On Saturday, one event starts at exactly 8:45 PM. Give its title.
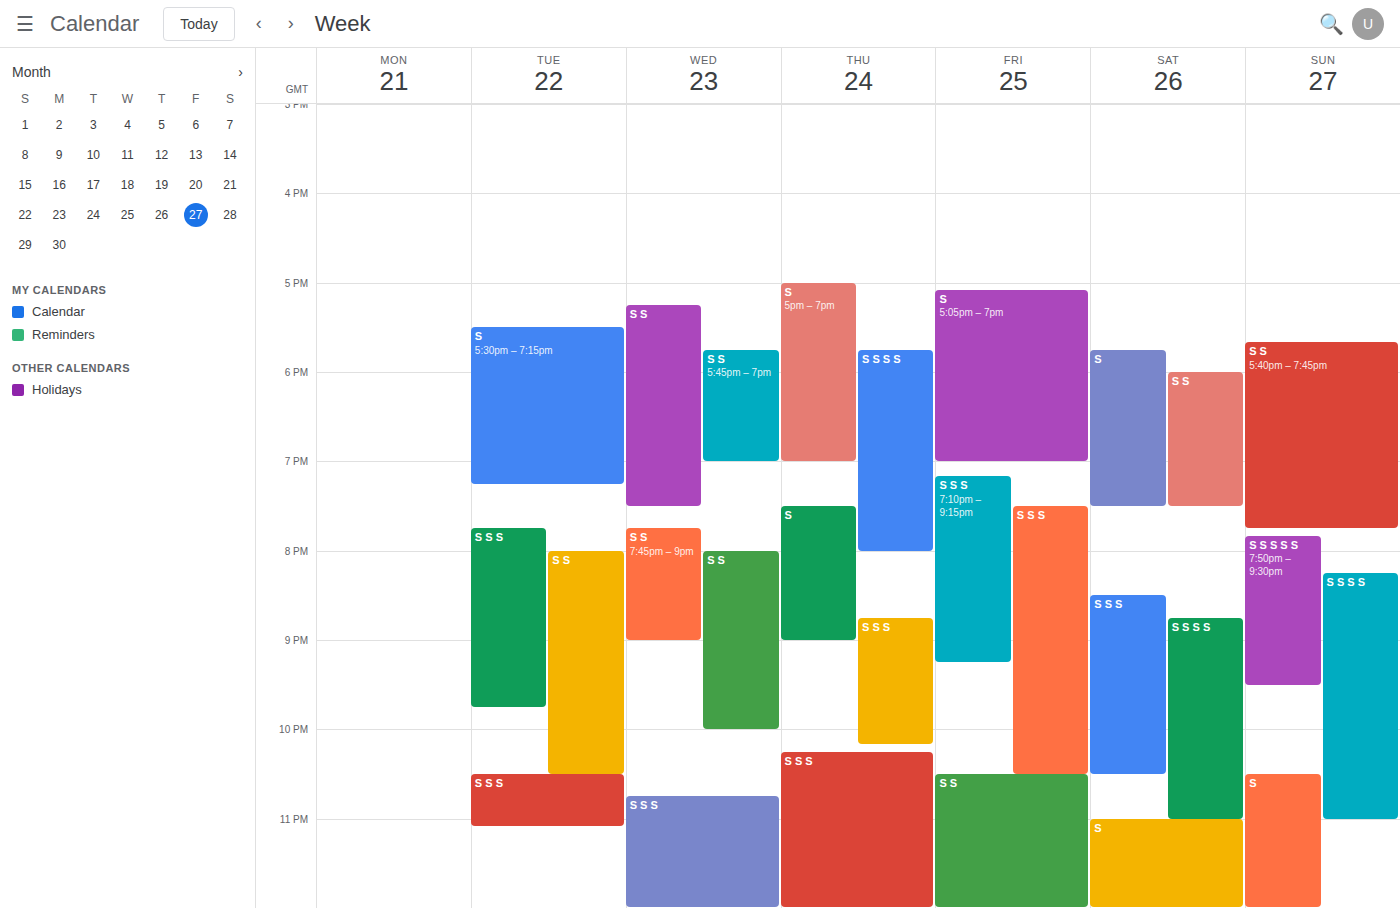
"S S S S"